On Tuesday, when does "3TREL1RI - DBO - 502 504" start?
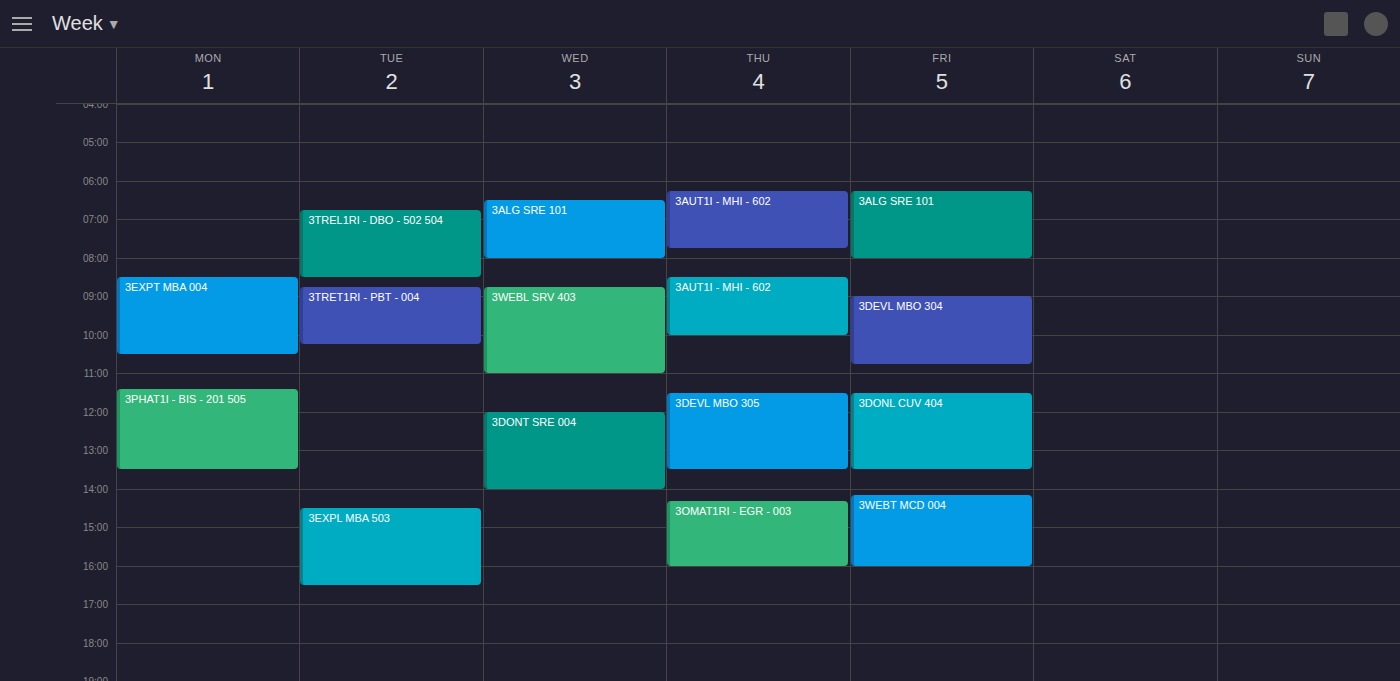
6:45 AM